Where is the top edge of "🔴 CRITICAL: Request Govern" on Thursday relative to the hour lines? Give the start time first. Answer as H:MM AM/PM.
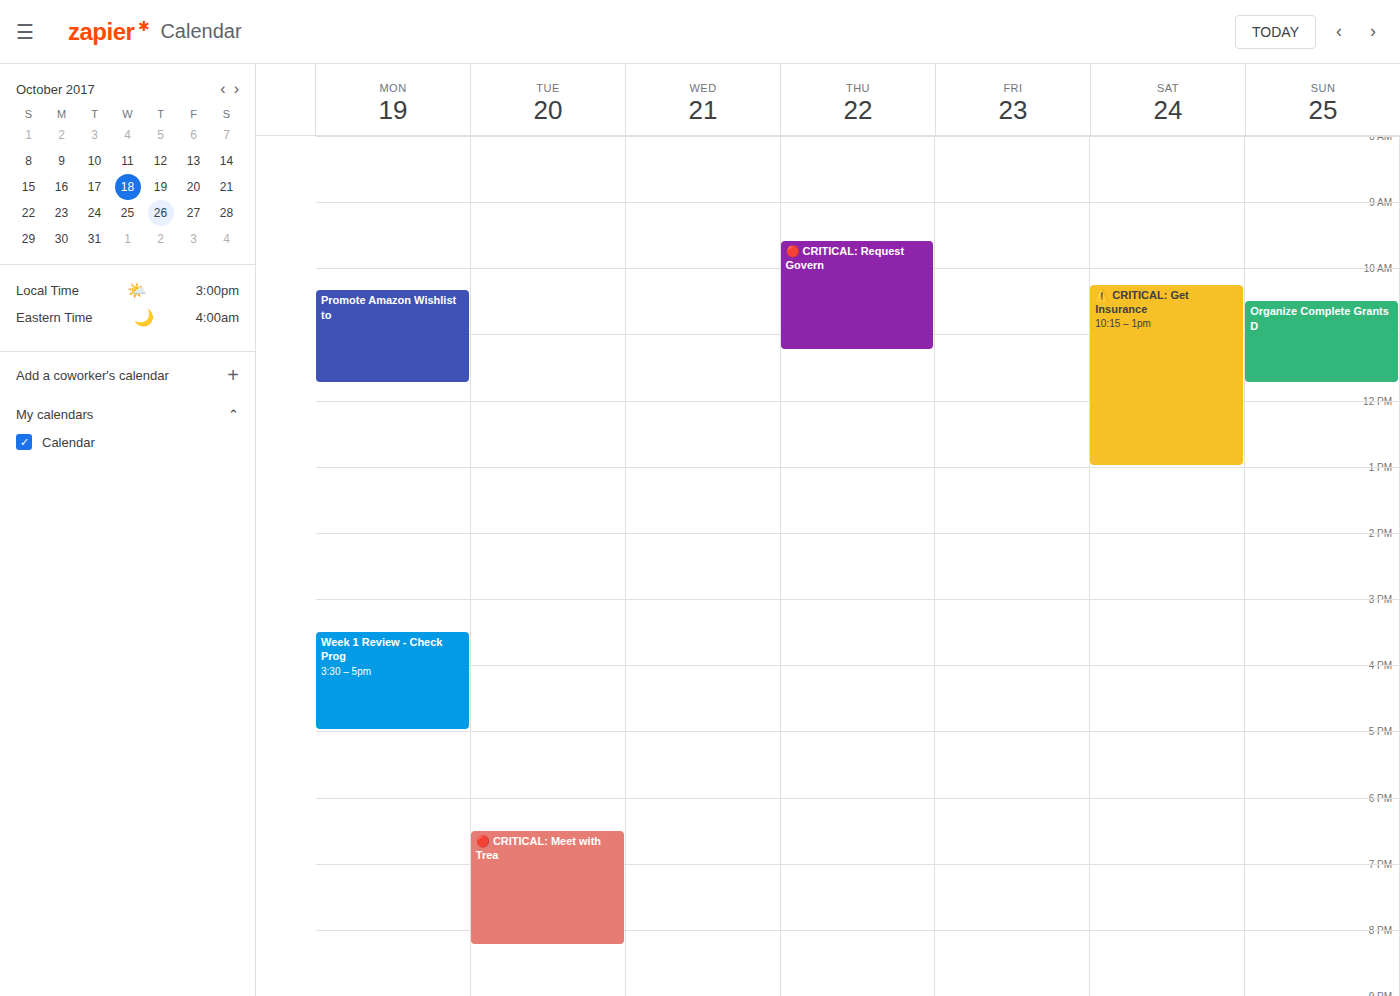
9:35 AM -- neither: 35 minutes below the 9 AM line and 25 minutes above the 10 AM line.